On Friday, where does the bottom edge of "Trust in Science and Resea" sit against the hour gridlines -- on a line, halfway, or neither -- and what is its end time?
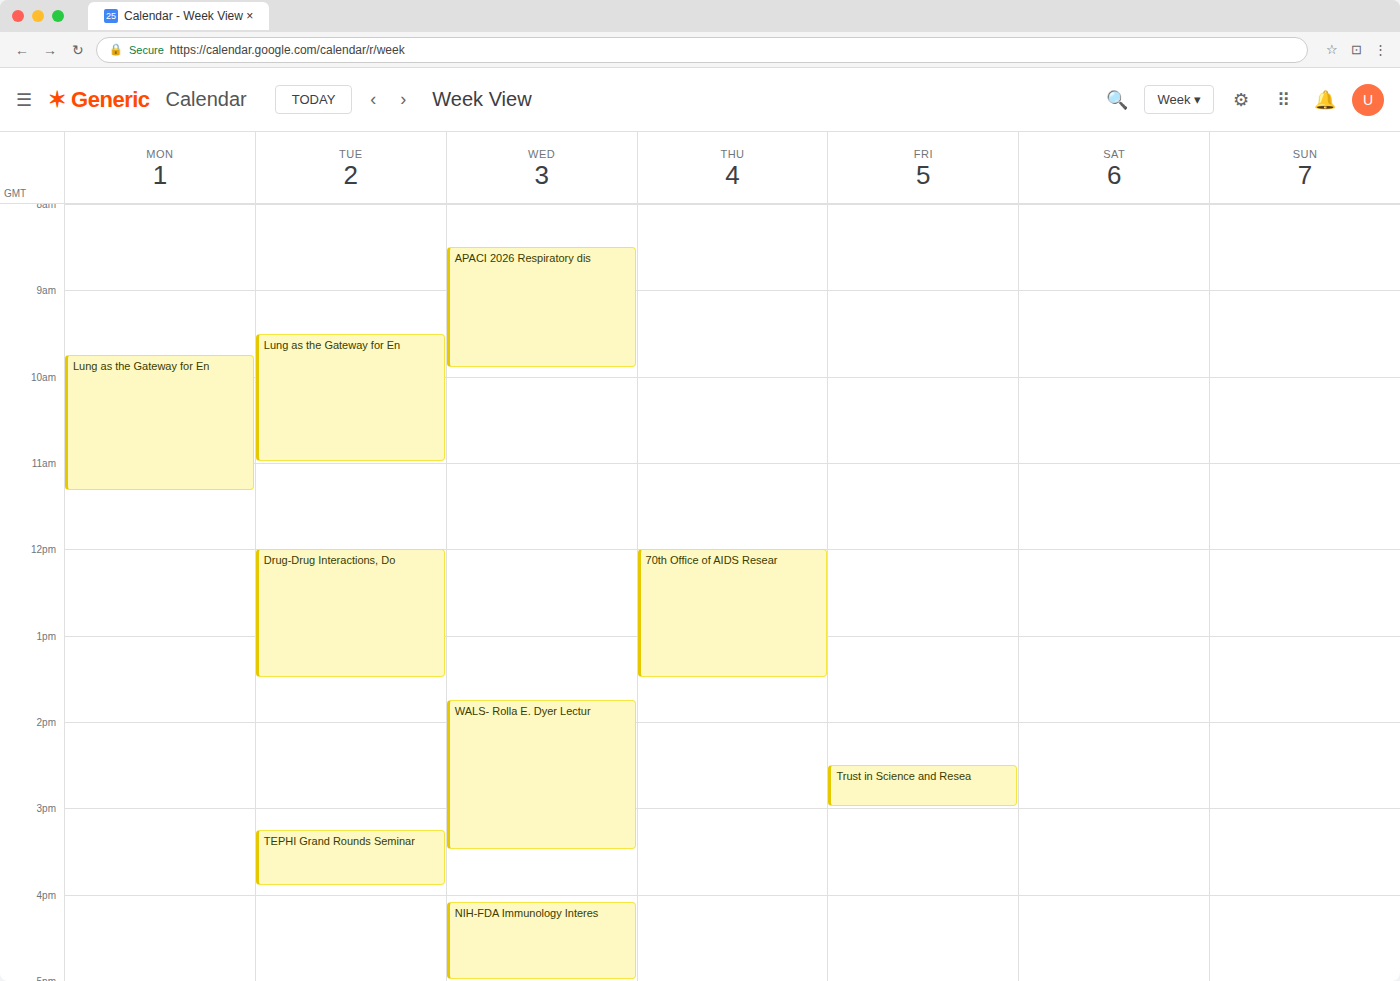
3:00 PM -- exactly on the 3 PM line.